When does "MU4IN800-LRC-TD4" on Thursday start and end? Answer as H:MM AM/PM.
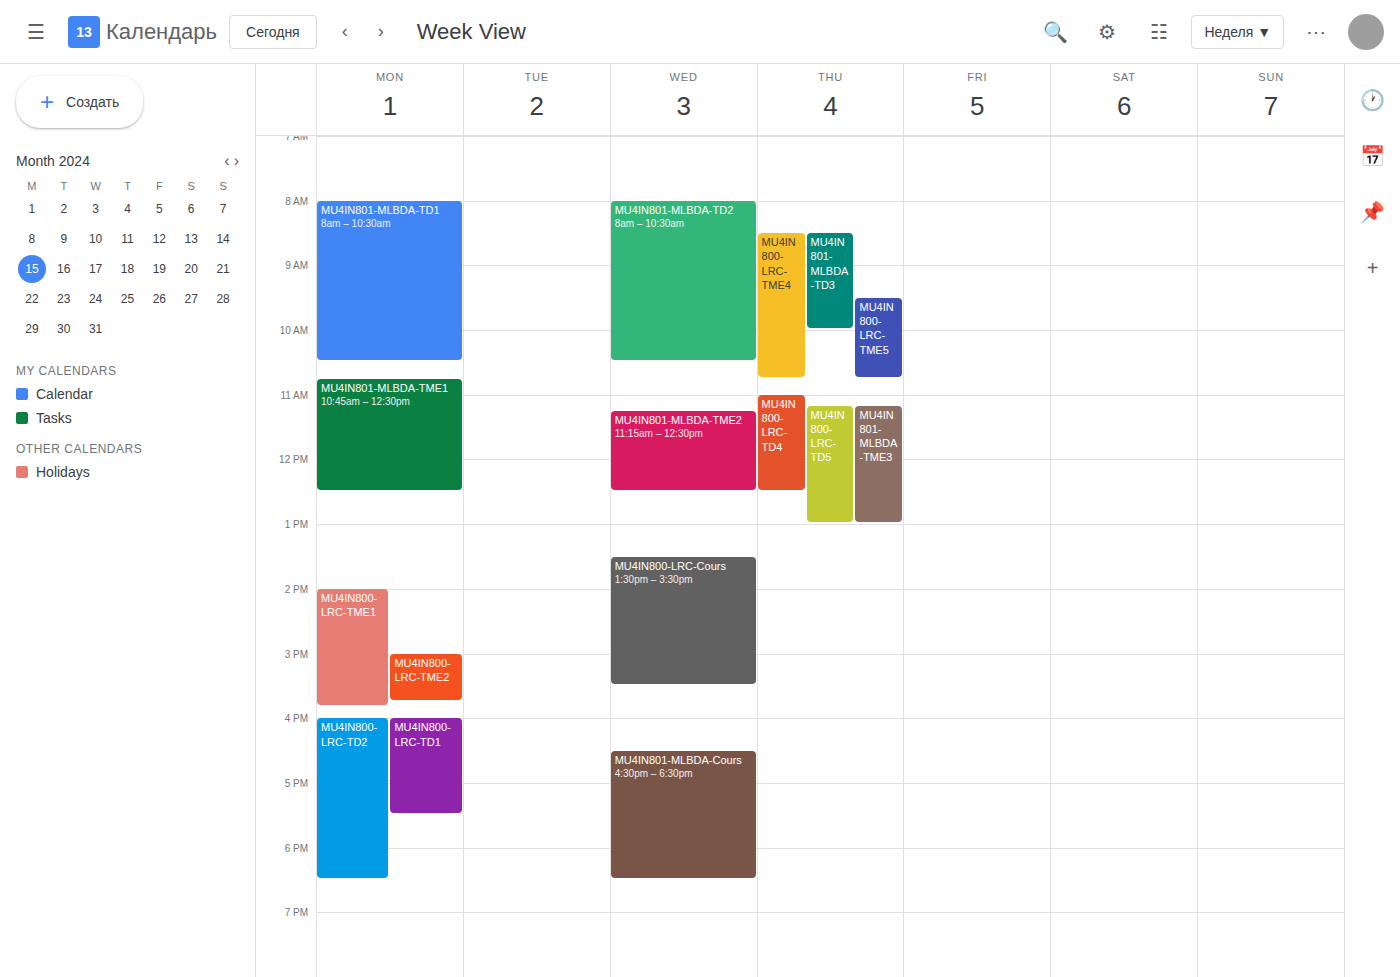
11:00 AM to 12:30 PM